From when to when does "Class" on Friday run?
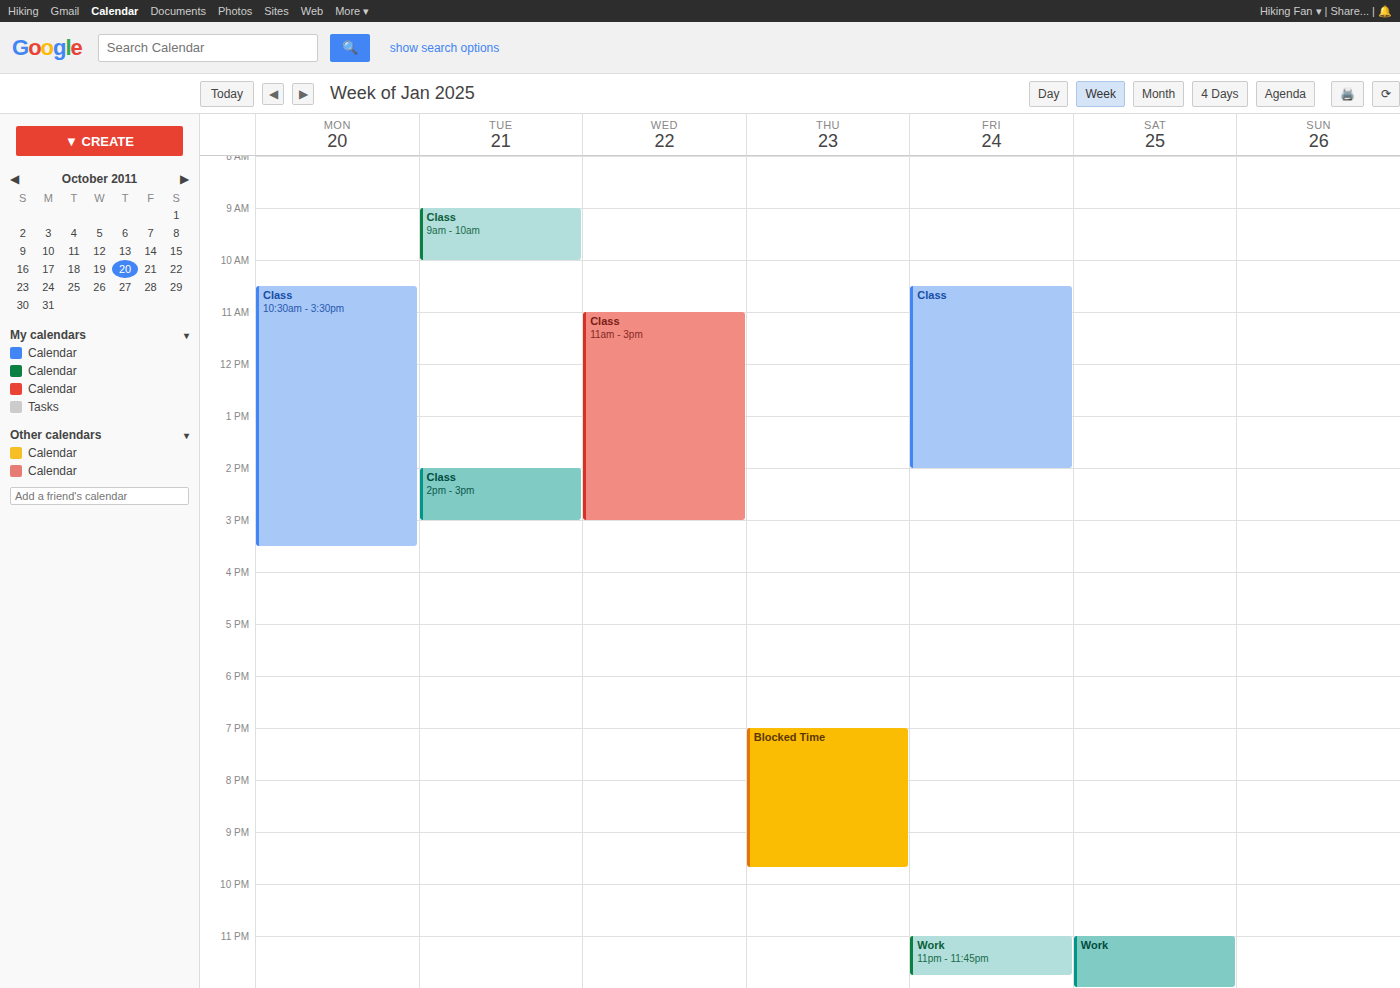
10:30 AM to 2:00 PM